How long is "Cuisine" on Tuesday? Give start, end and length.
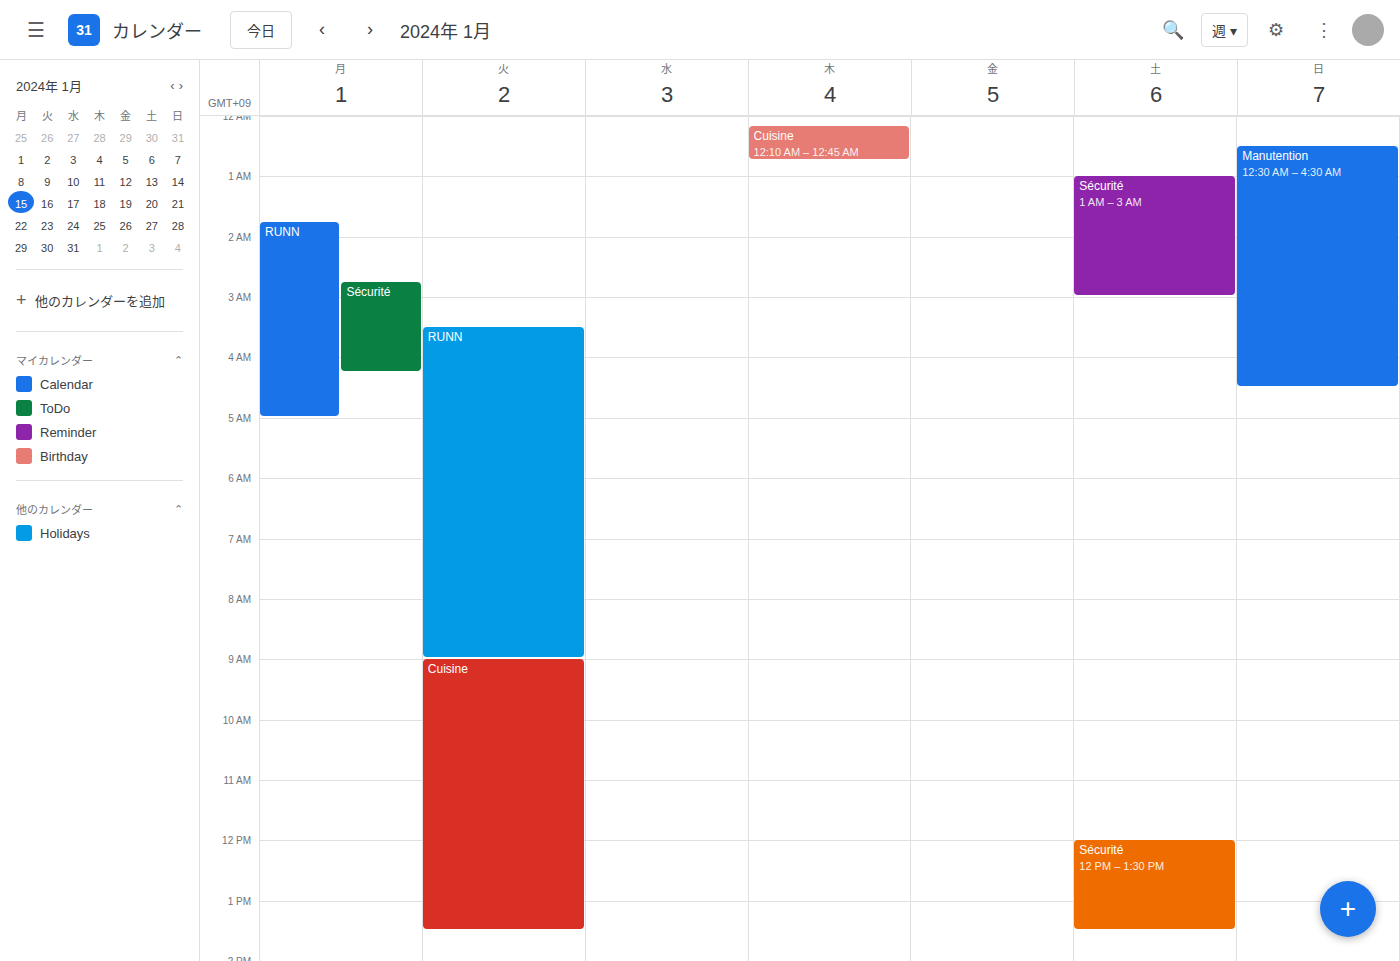
9:00 AM to 1:30 PM, 4 hours 30 minutes